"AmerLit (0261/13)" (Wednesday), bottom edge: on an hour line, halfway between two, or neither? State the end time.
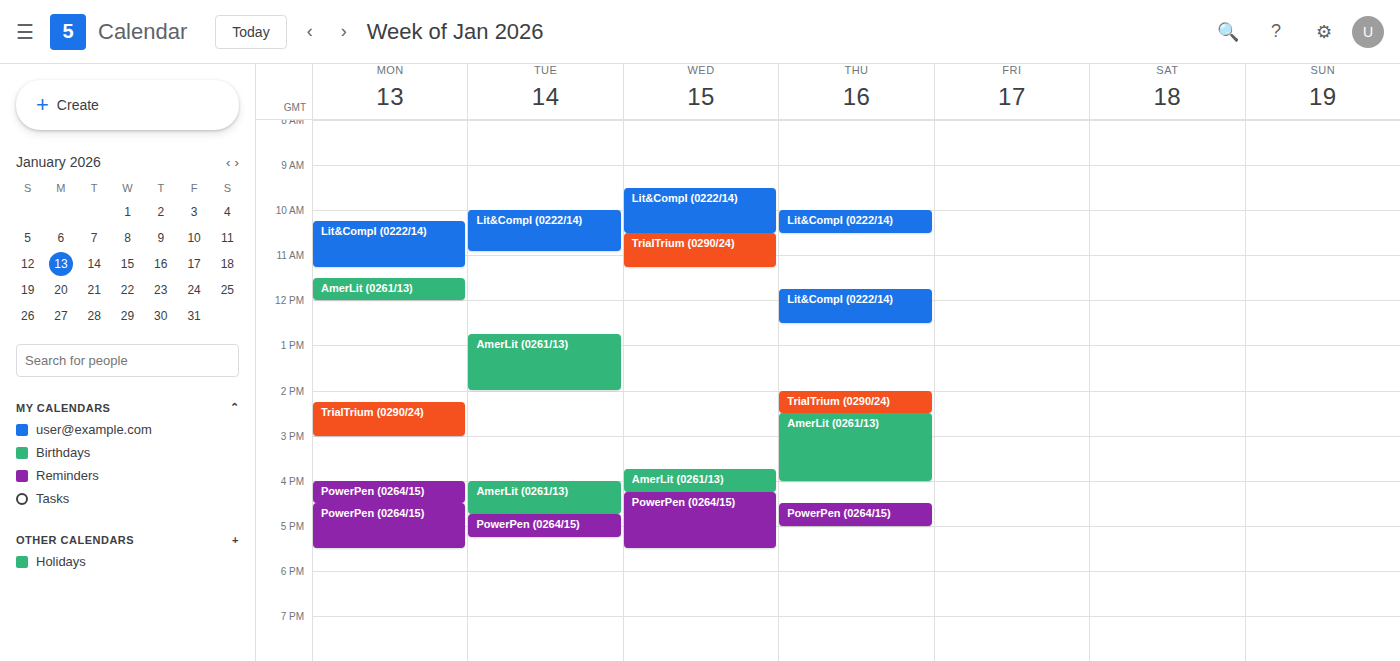
4:15 PM -- neither: a quarter of the way from the 4 PM line to the 5 PM line.